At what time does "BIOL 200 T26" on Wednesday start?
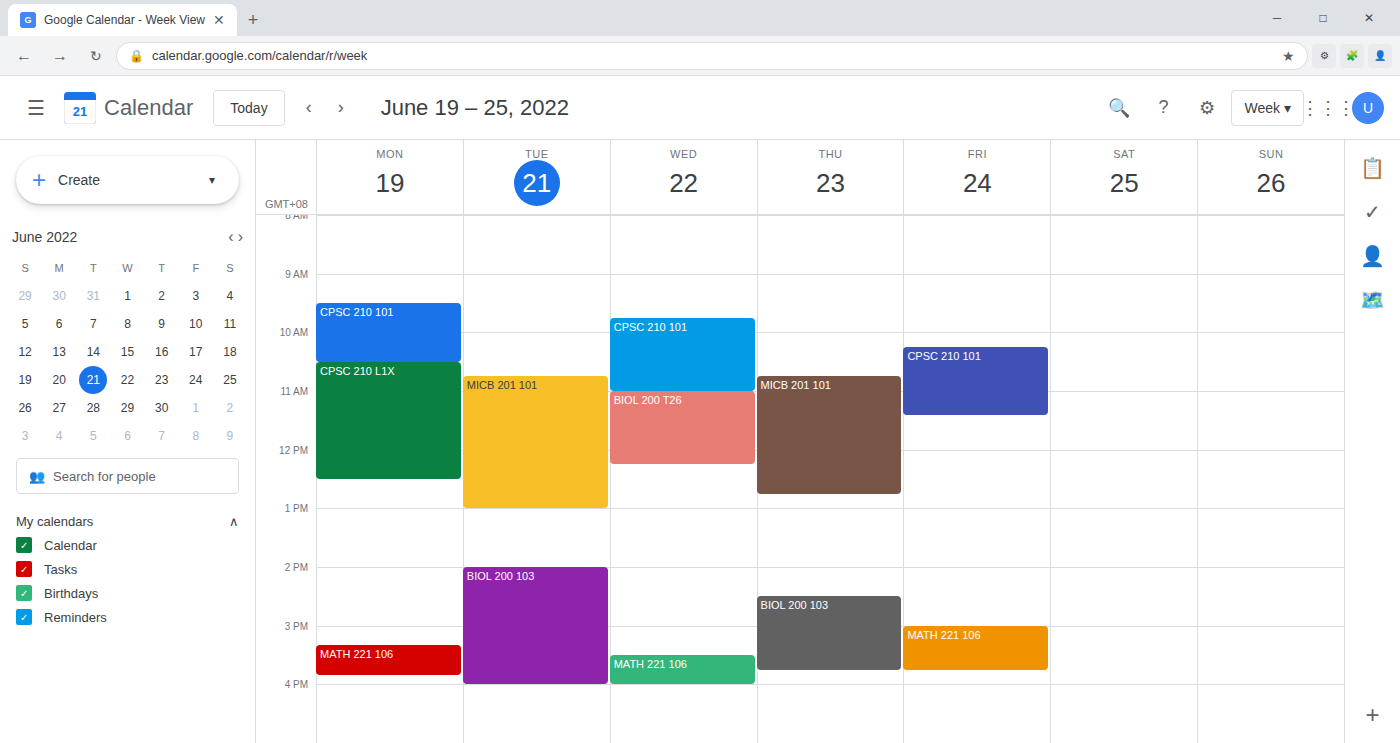
11:00